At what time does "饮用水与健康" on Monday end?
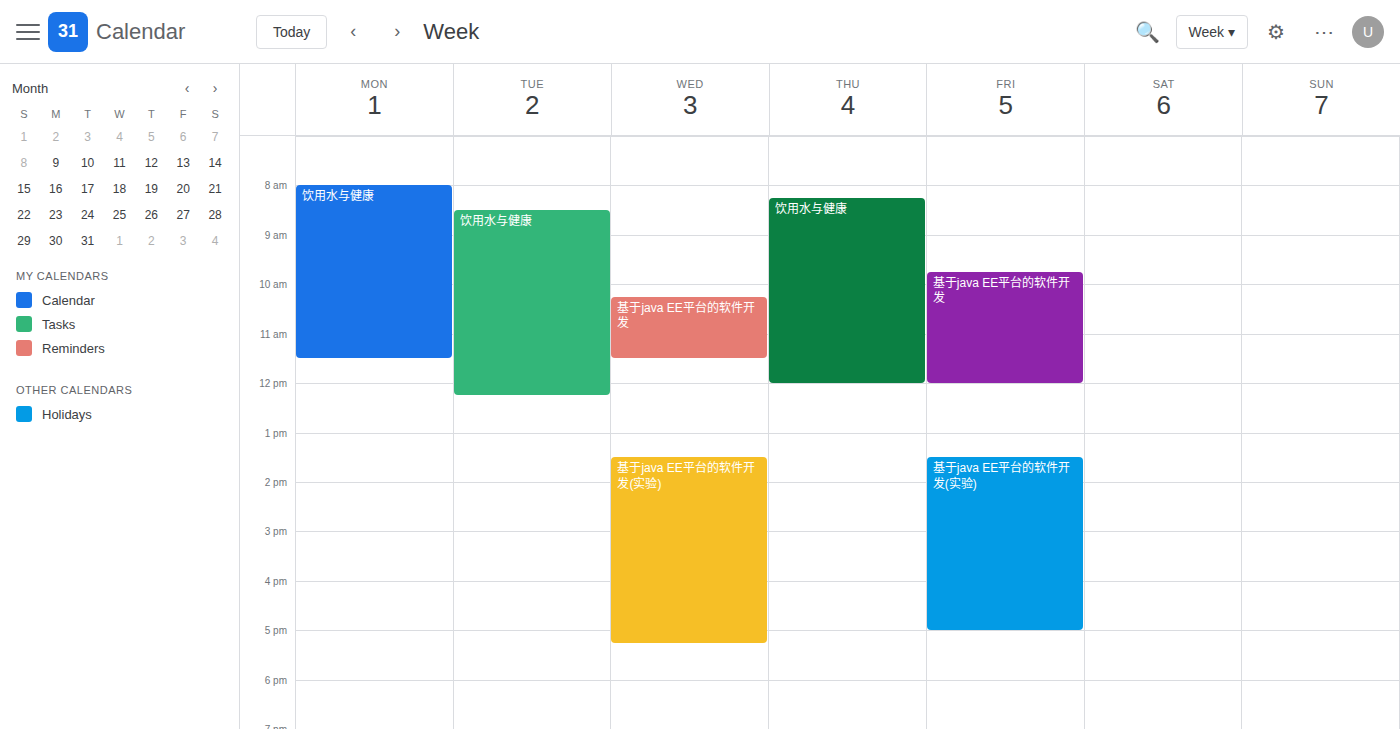
11:30 AM